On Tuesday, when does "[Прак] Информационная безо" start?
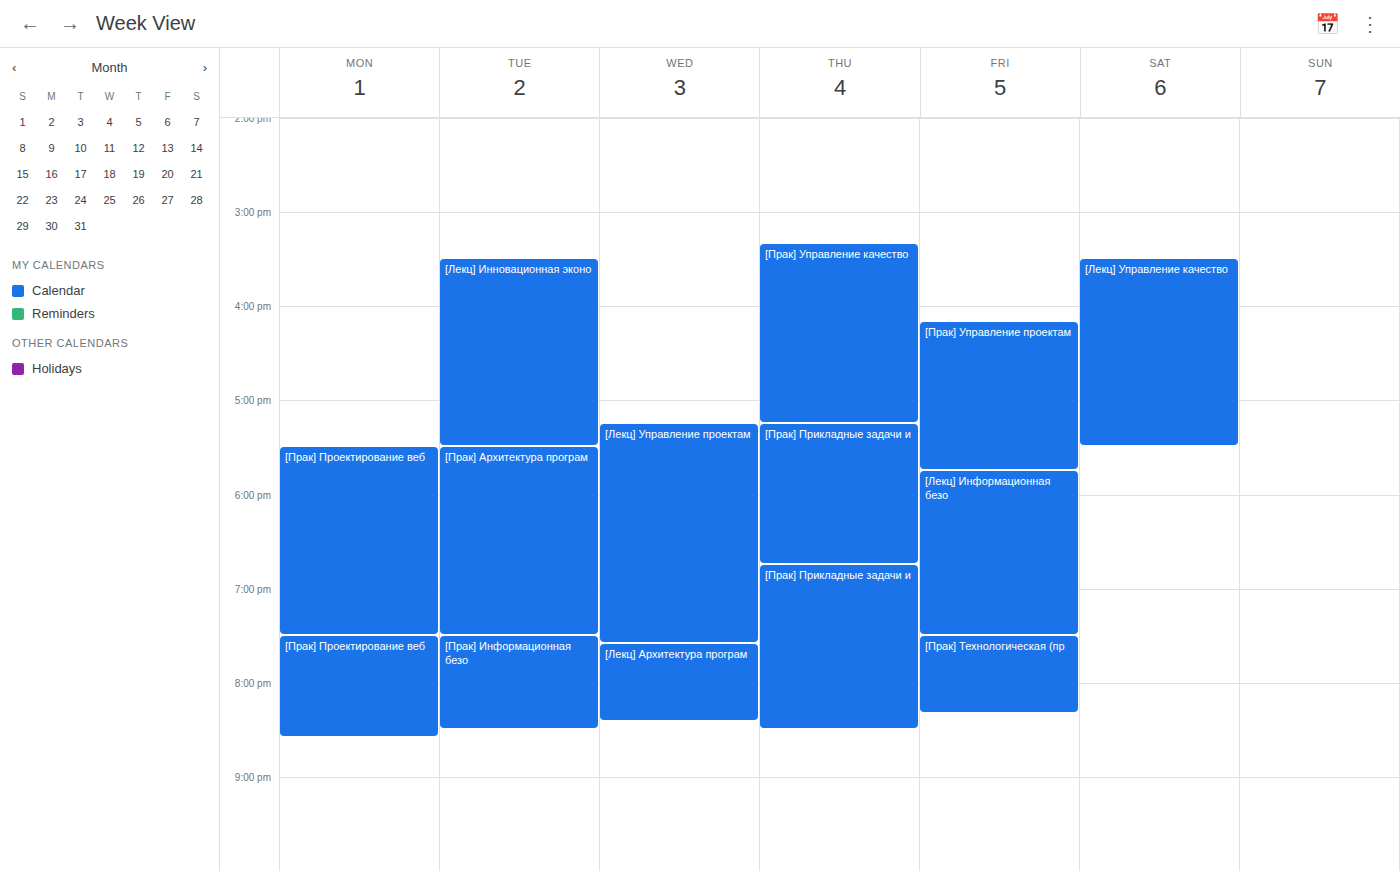
7:30 PM